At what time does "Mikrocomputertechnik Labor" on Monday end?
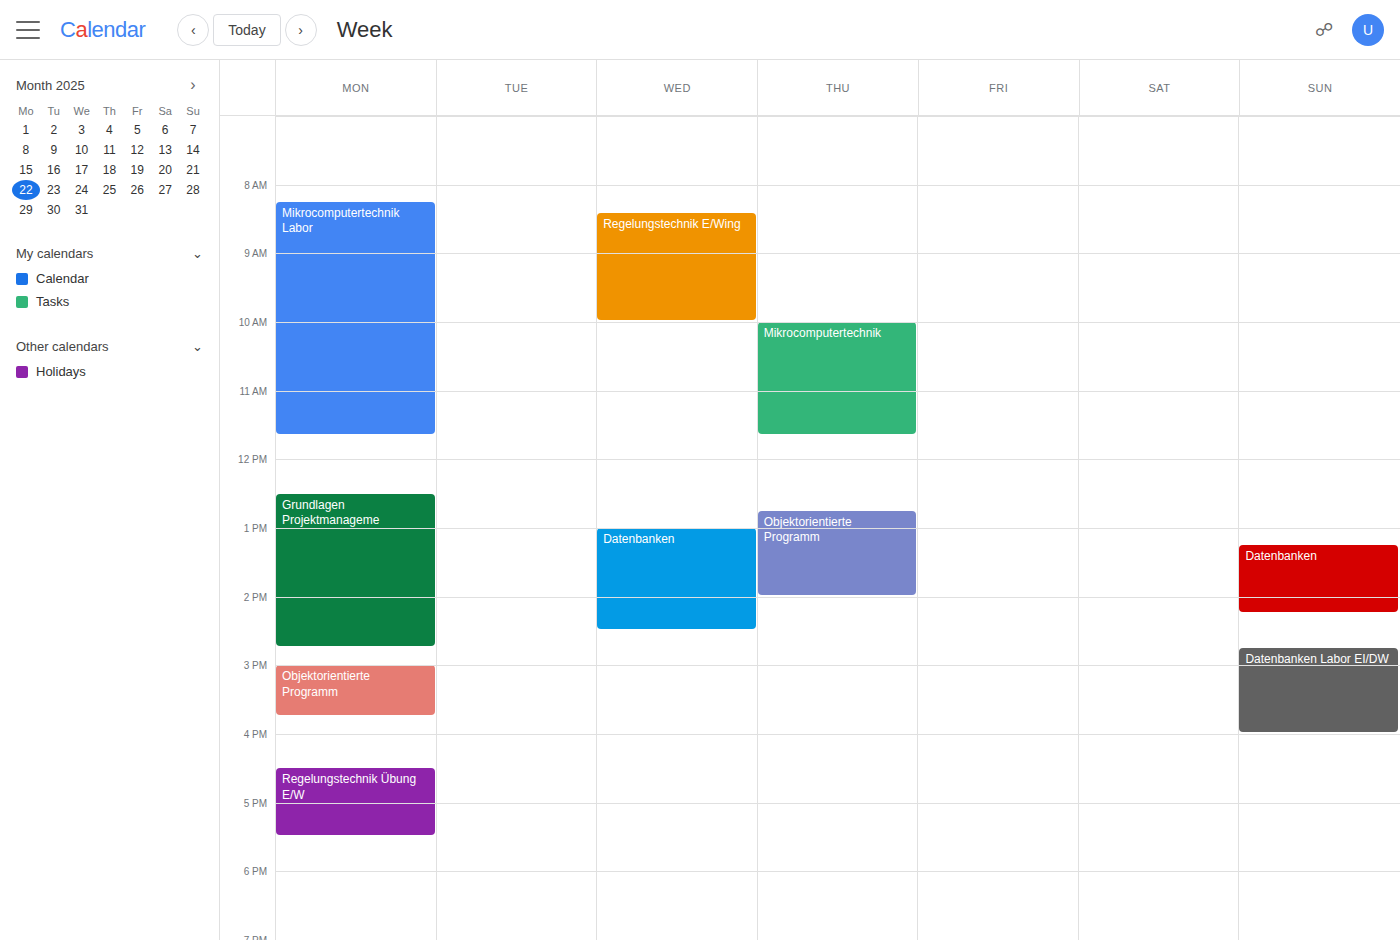
11:40 AM